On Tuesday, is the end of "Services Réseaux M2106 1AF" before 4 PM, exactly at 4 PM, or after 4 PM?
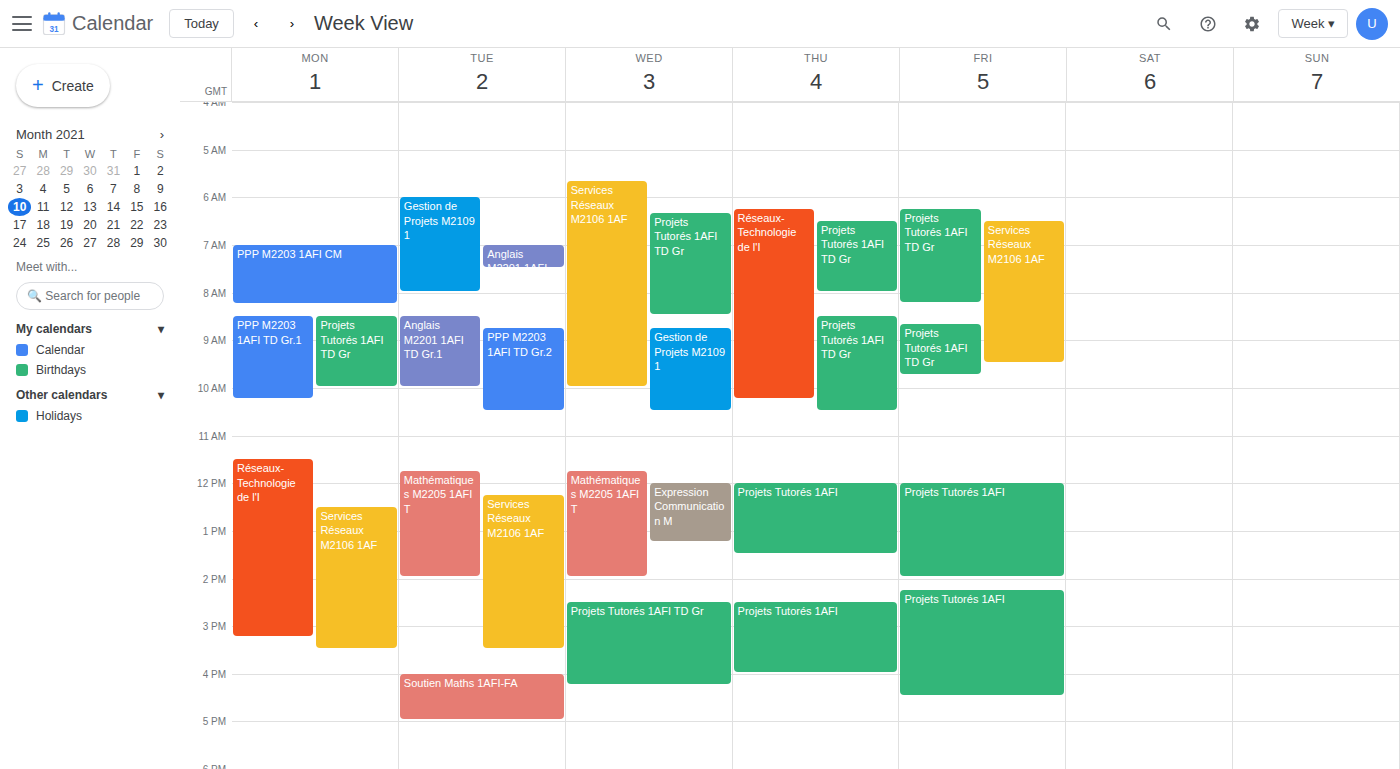
3:30 PM -- before 4 PM, 30 minutes above the 4 PM line.